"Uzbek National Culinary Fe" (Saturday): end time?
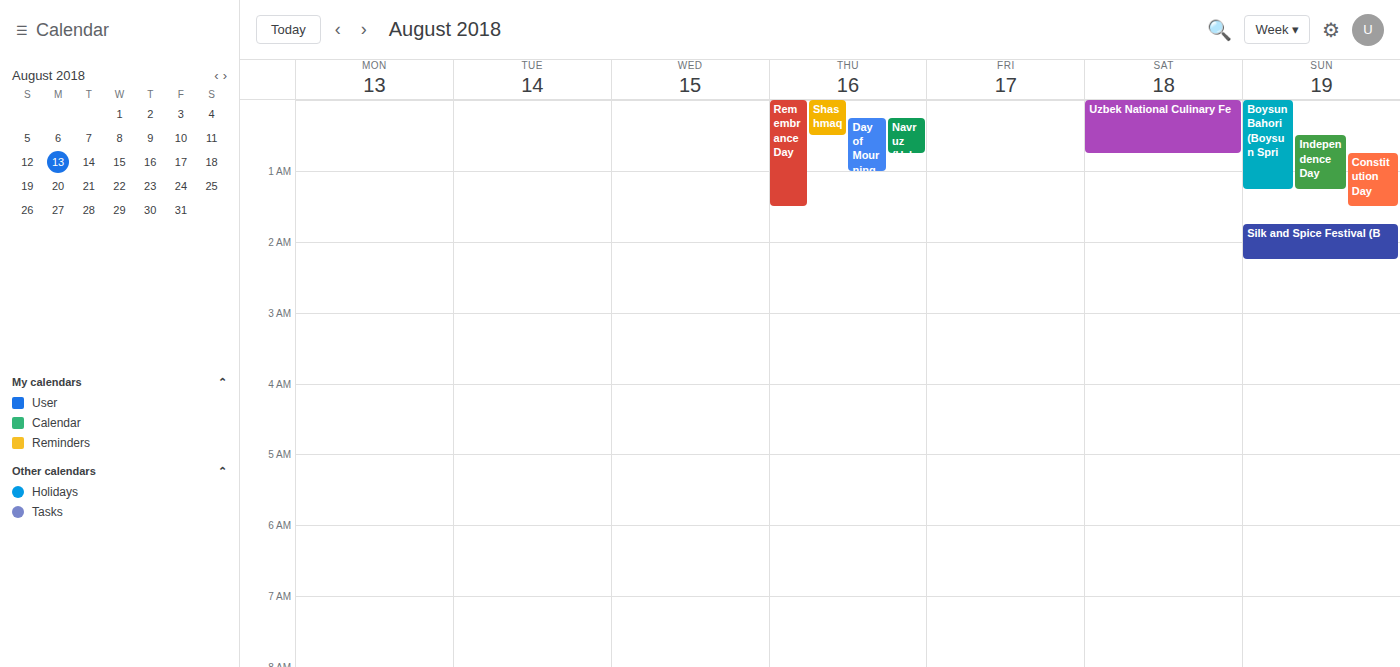
12:45 AM